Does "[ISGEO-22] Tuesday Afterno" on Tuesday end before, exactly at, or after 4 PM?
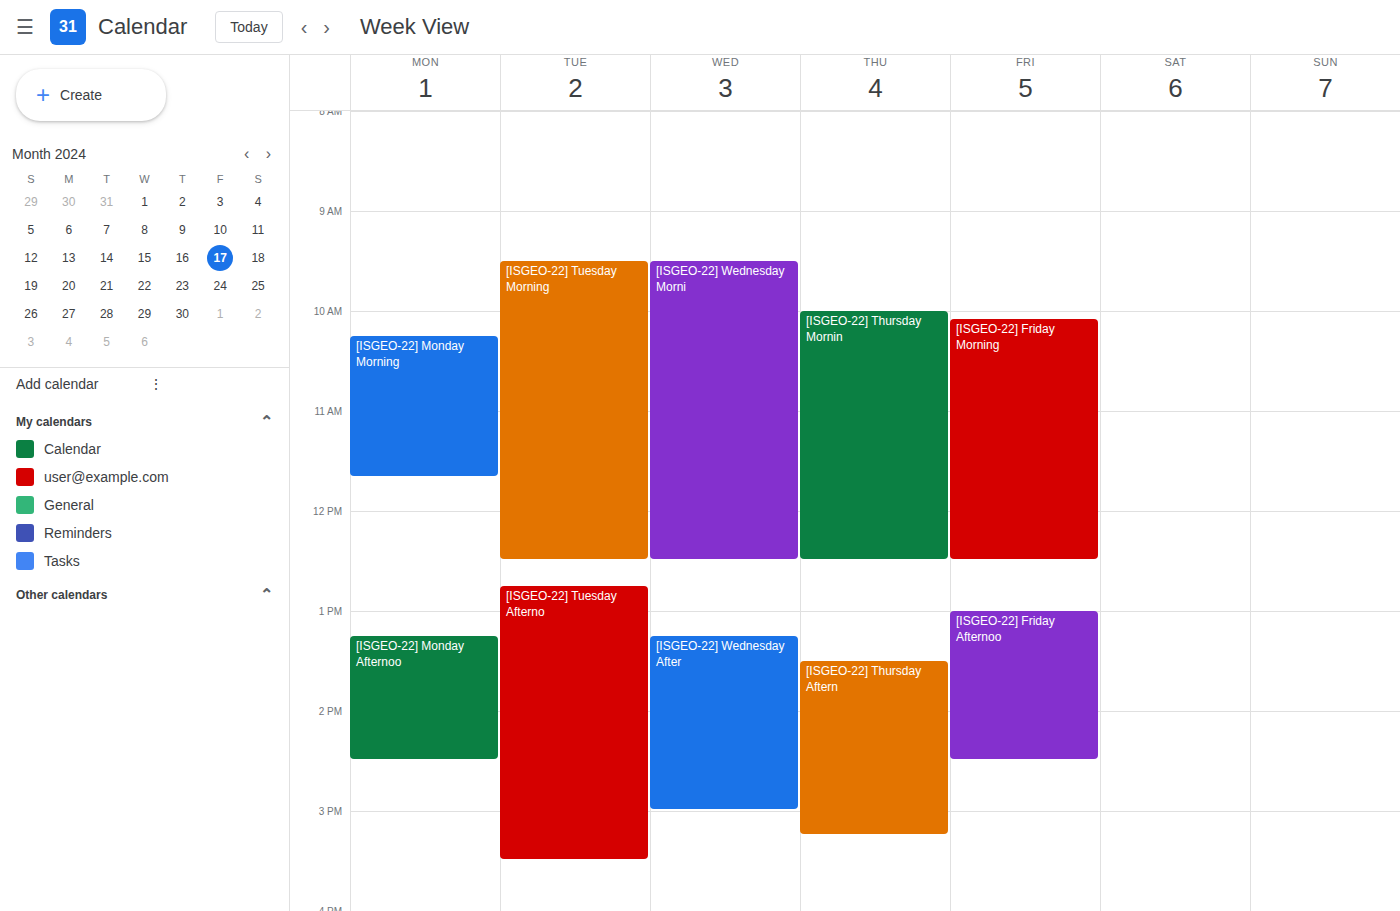
3:30 PM -- before 4 PM, 30 minutes above the 4 PM line.